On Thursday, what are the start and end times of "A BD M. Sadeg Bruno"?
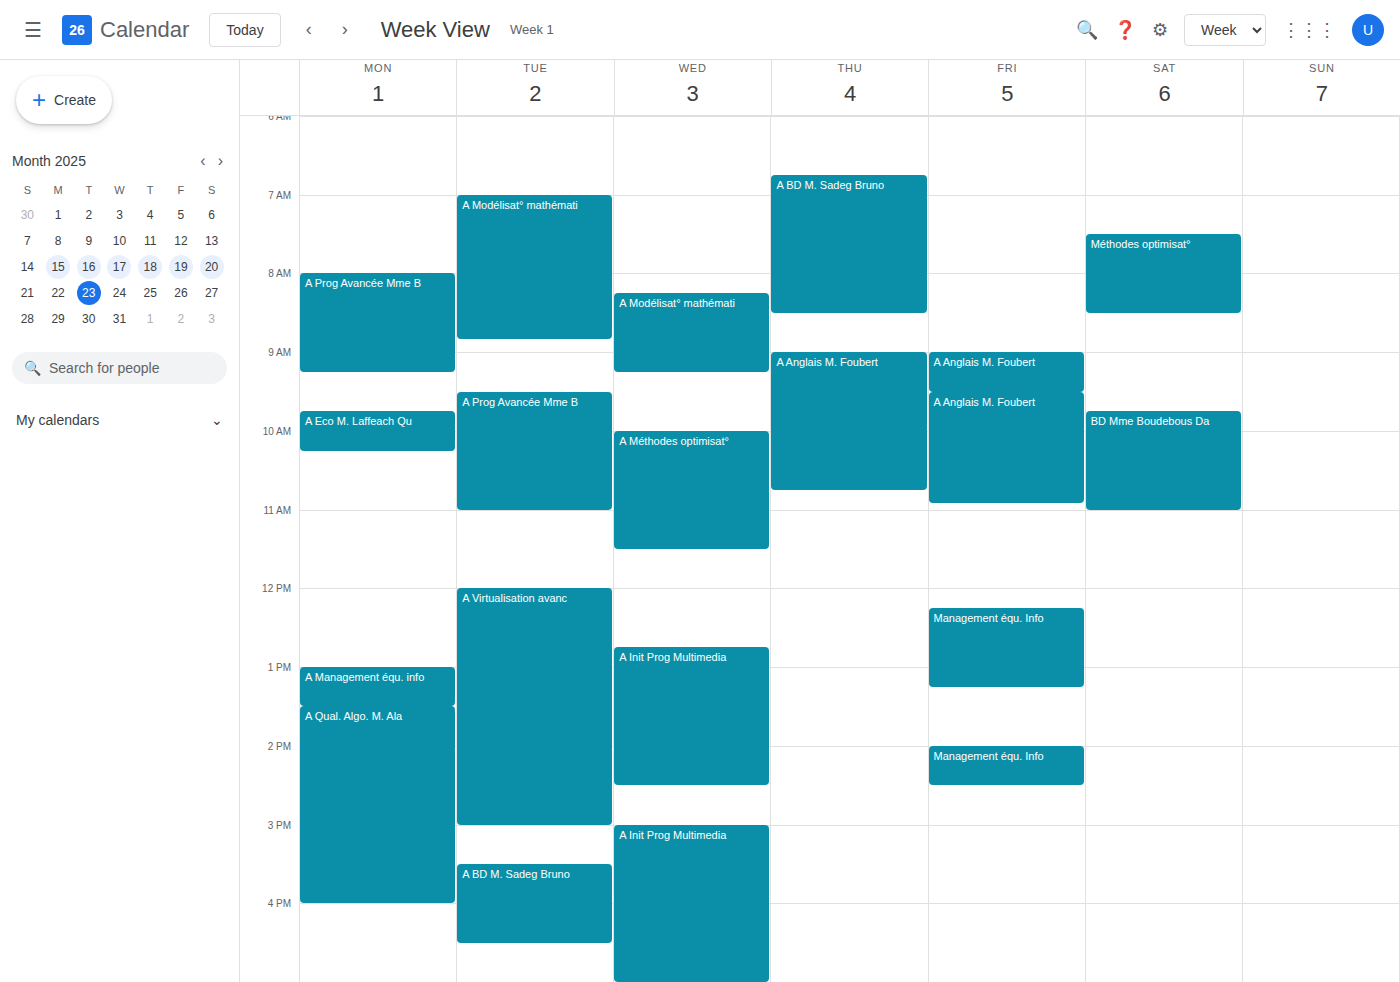
6:45 AM to 8:30 AM